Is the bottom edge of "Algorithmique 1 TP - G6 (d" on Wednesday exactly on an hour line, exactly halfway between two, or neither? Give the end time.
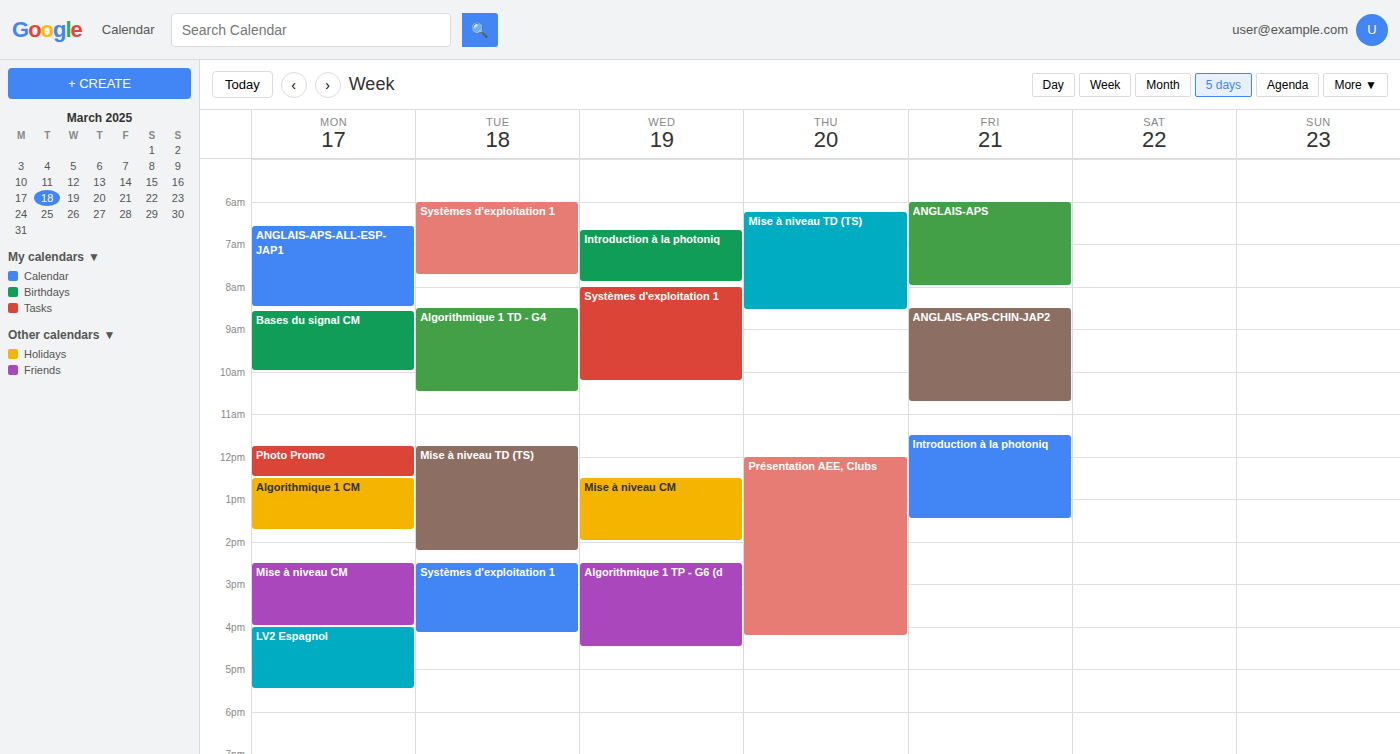
4:30 PM -- halfway between the 4 PM and 5 PM lines.